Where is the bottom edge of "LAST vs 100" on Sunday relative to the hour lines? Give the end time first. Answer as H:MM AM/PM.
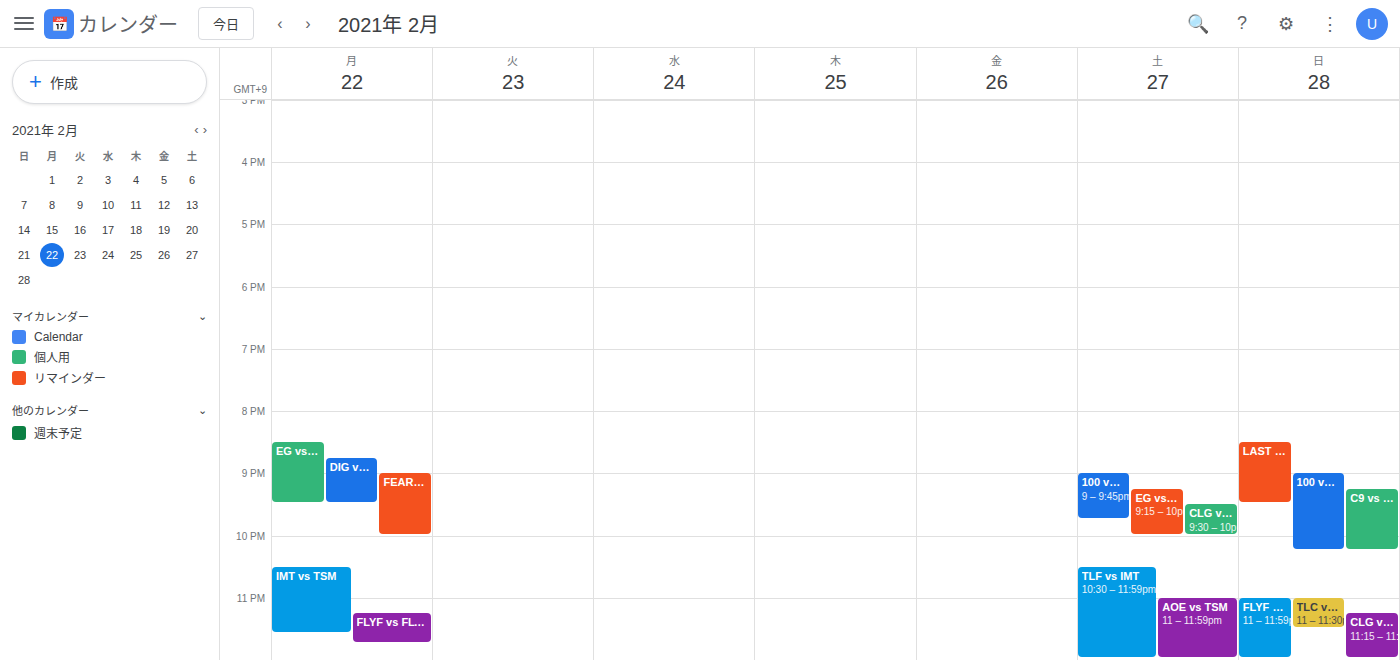
9:30 PM -- halfway between the 9 PM and 10 PM lines.